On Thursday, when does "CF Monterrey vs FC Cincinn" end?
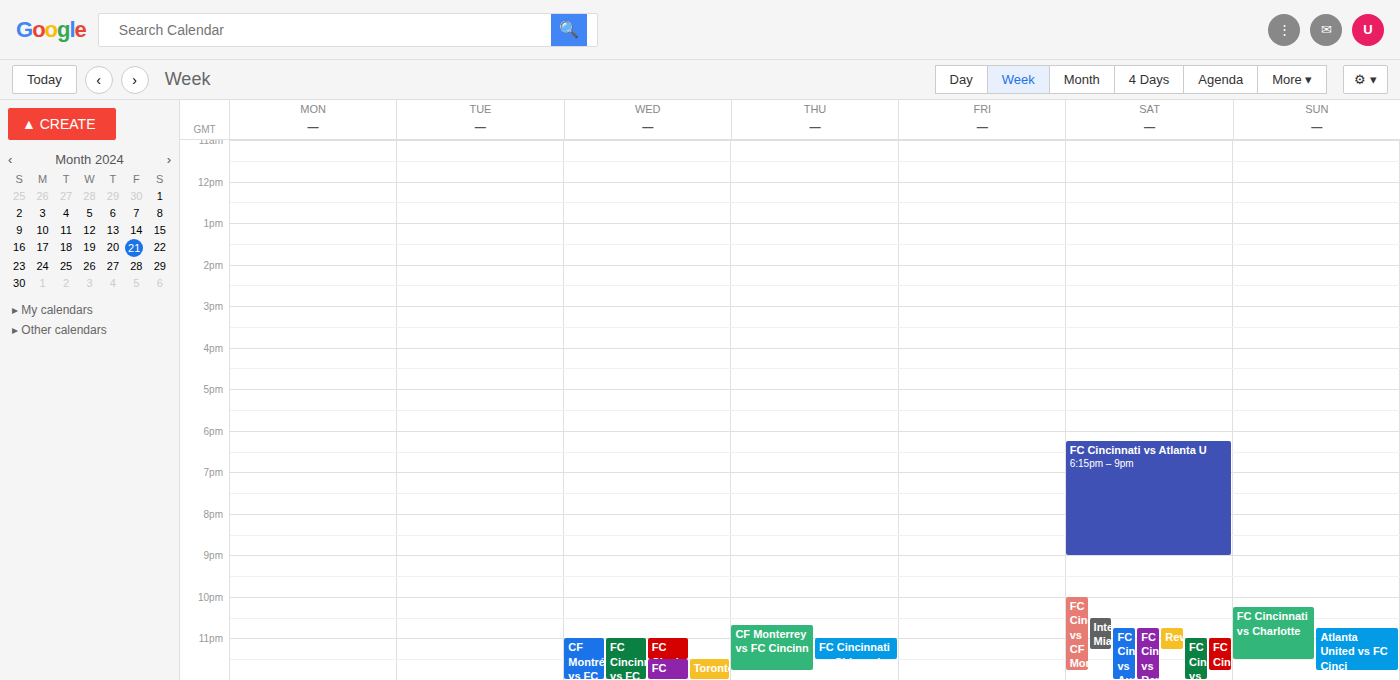
23:45